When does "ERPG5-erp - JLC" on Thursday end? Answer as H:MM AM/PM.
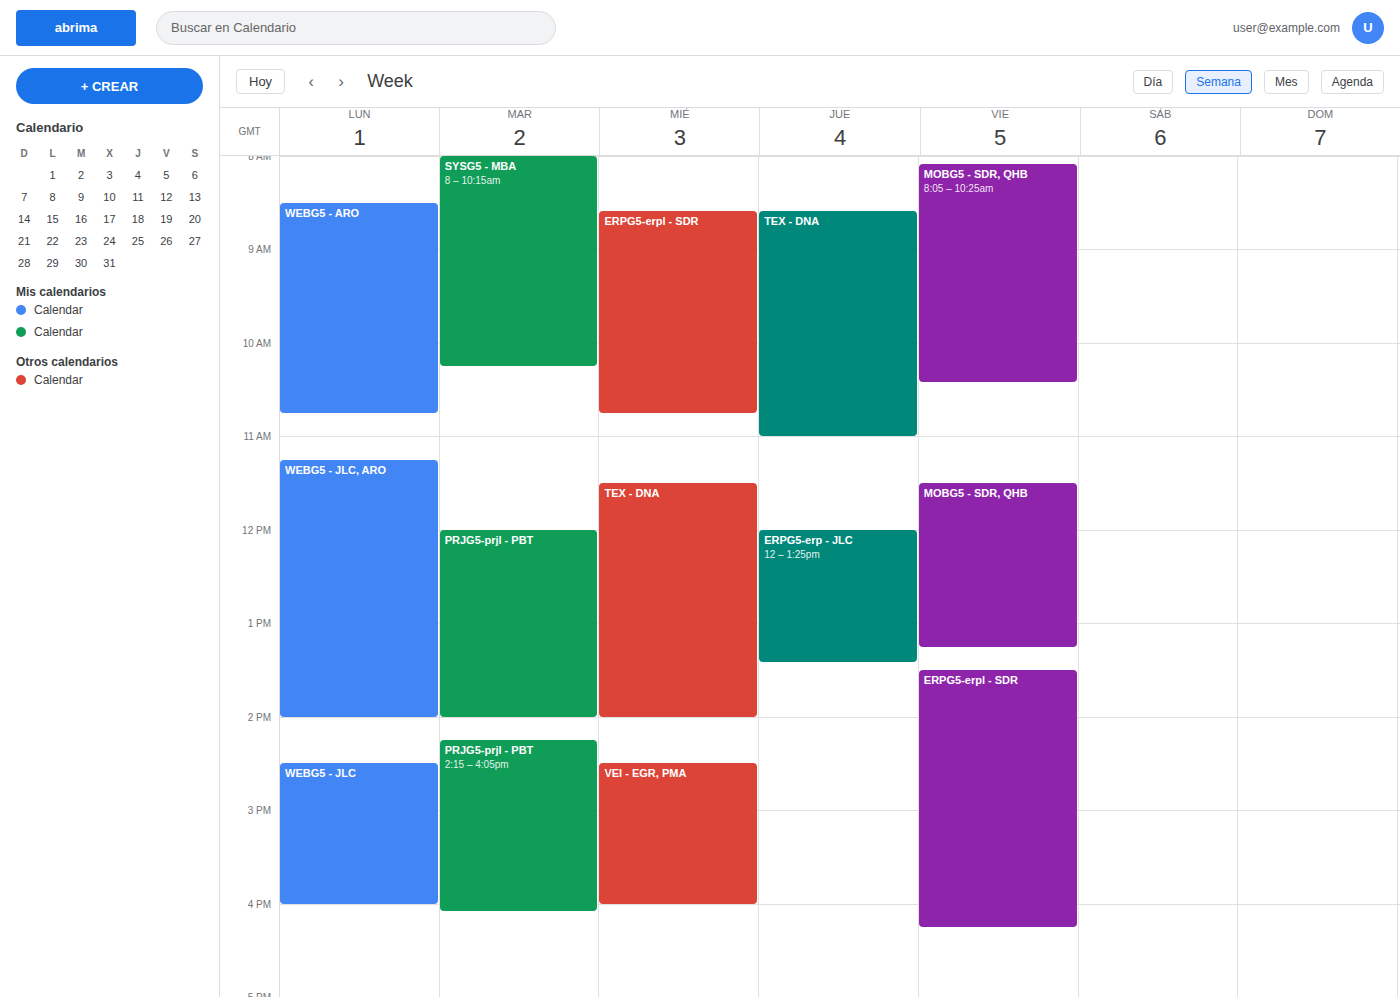
1:25 PM